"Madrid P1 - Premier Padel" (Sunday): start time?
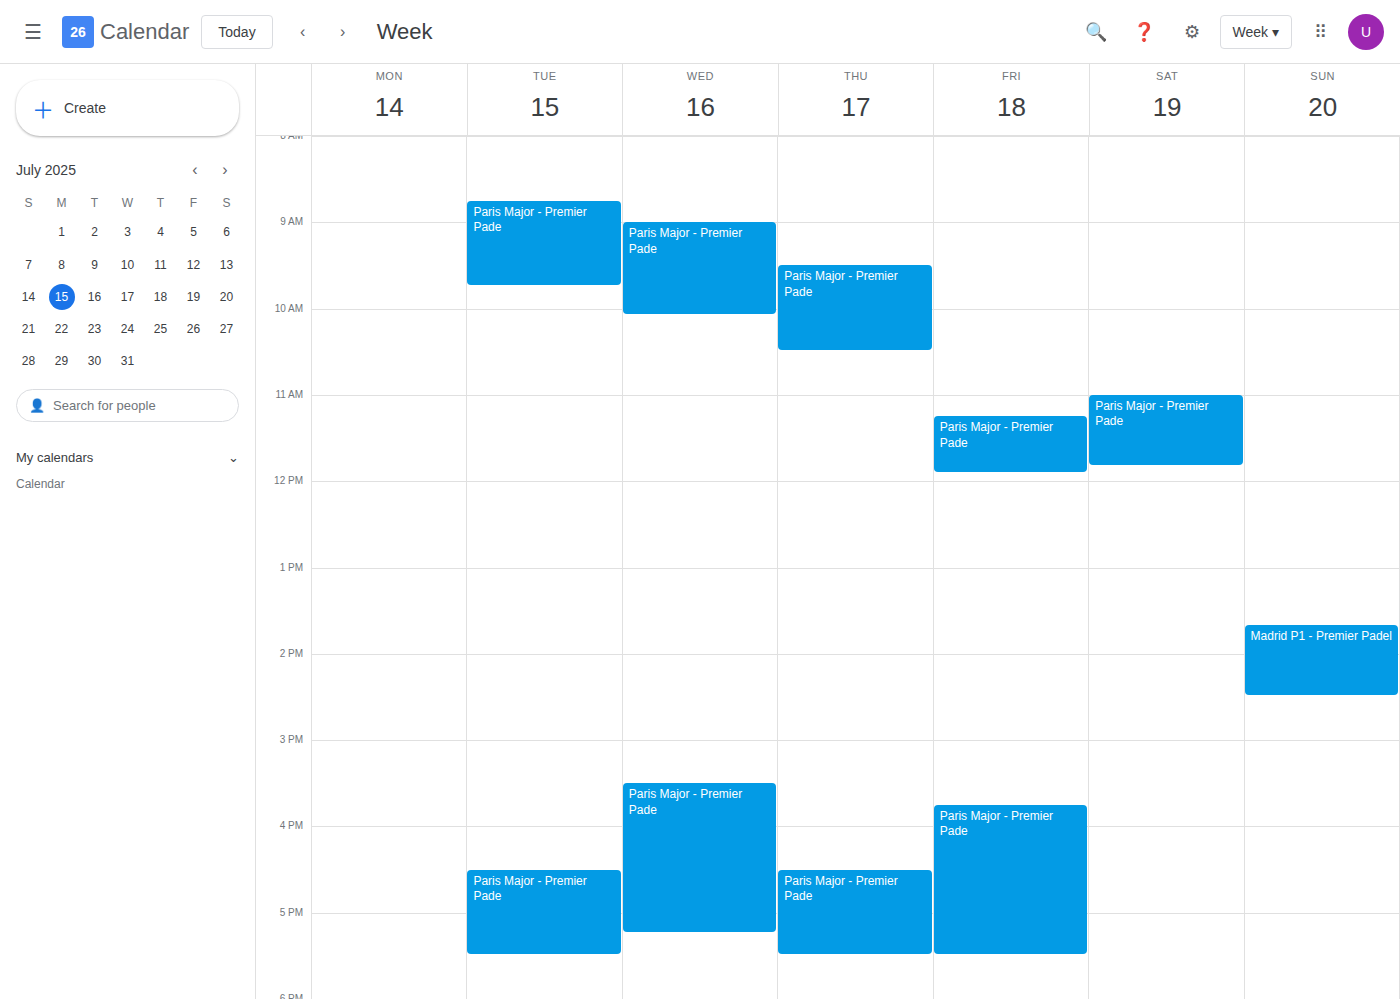
1:40 PM